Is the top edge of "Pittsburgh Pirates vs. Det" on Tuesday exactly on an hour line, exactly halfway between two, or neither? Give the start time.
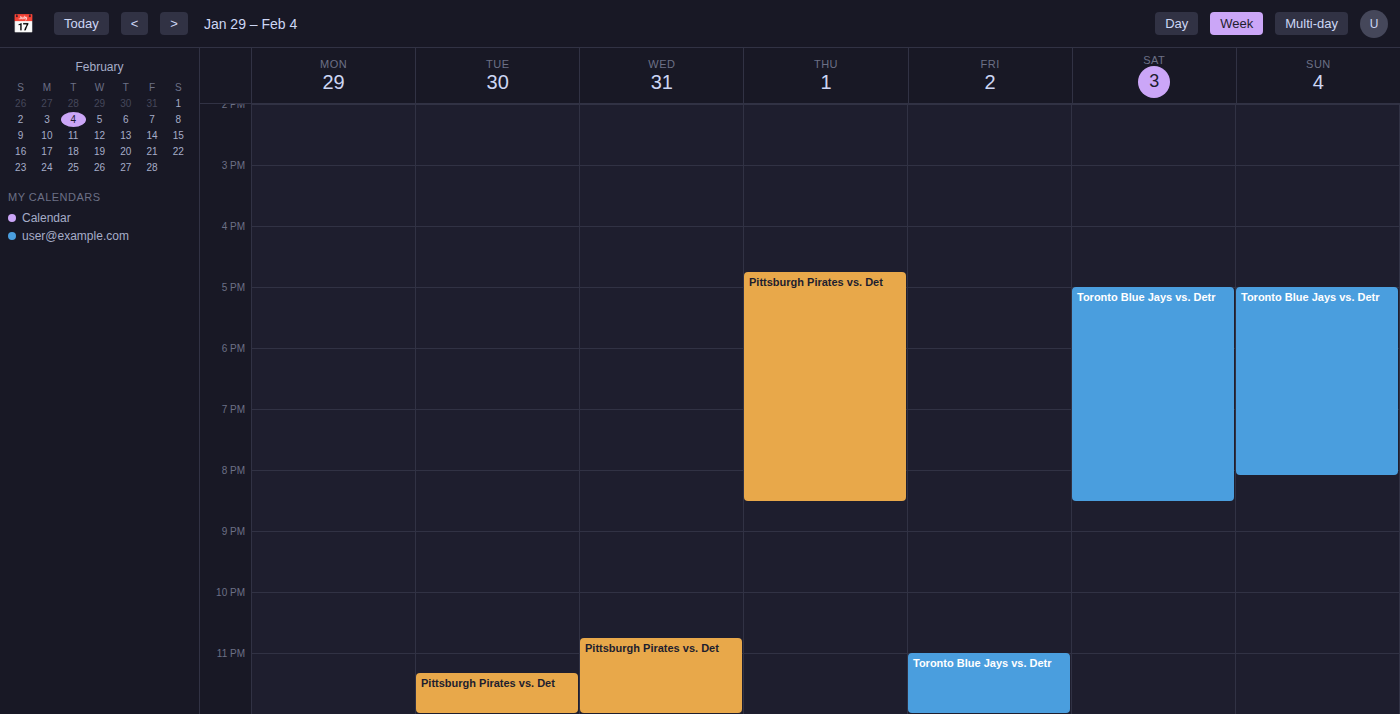
11:20 PM -- neither: 20 minutes below the 11 PM line and 40 minutes above the 12 AM line.